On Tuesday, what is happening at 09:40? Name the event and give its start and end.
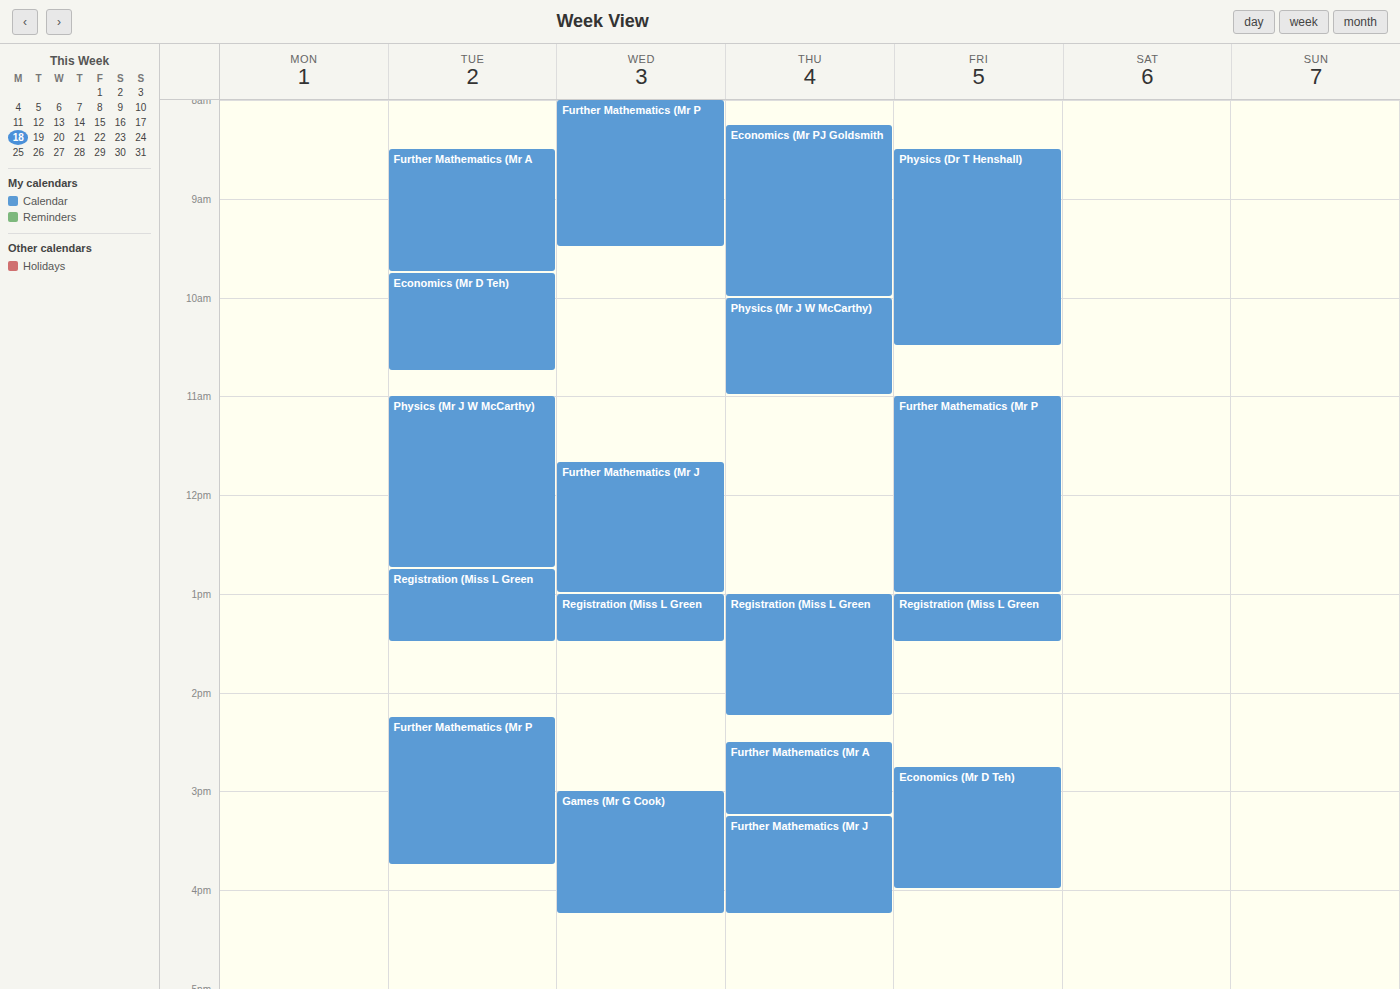
"Further Mathematics (Mr A", 08:30 to 09:45